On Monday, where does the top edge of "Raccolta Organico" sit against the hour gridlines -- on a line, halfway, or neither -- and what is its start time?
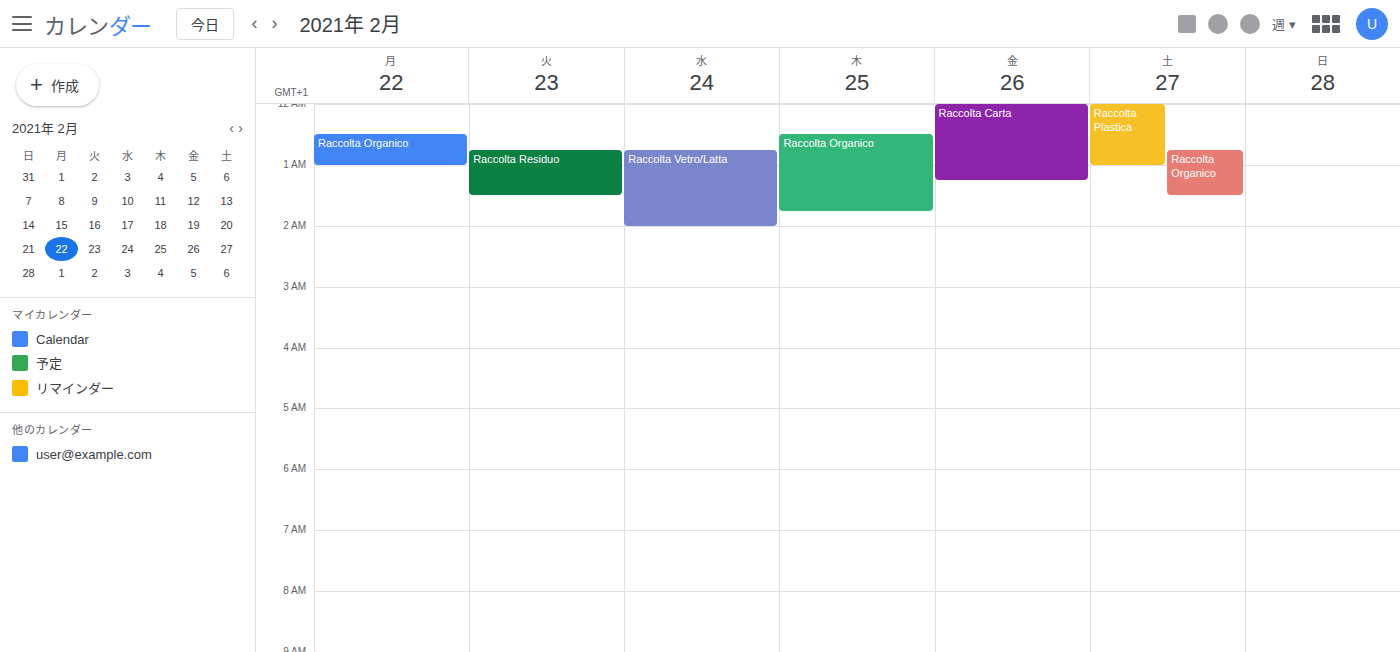
00:30 -- halfway between the 00:00 and 01:00 lines.